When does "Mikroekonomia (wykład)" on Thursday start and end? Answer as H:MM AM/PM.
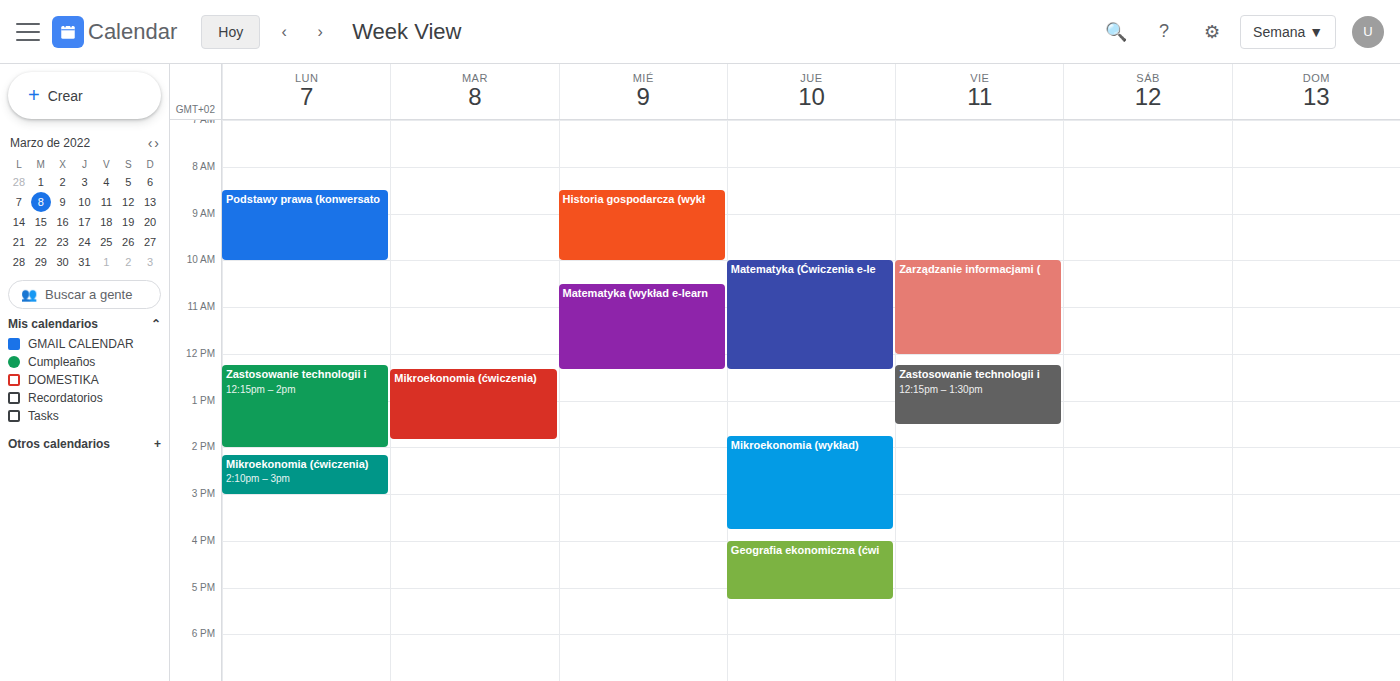
1:45 PM to 3:45 PM